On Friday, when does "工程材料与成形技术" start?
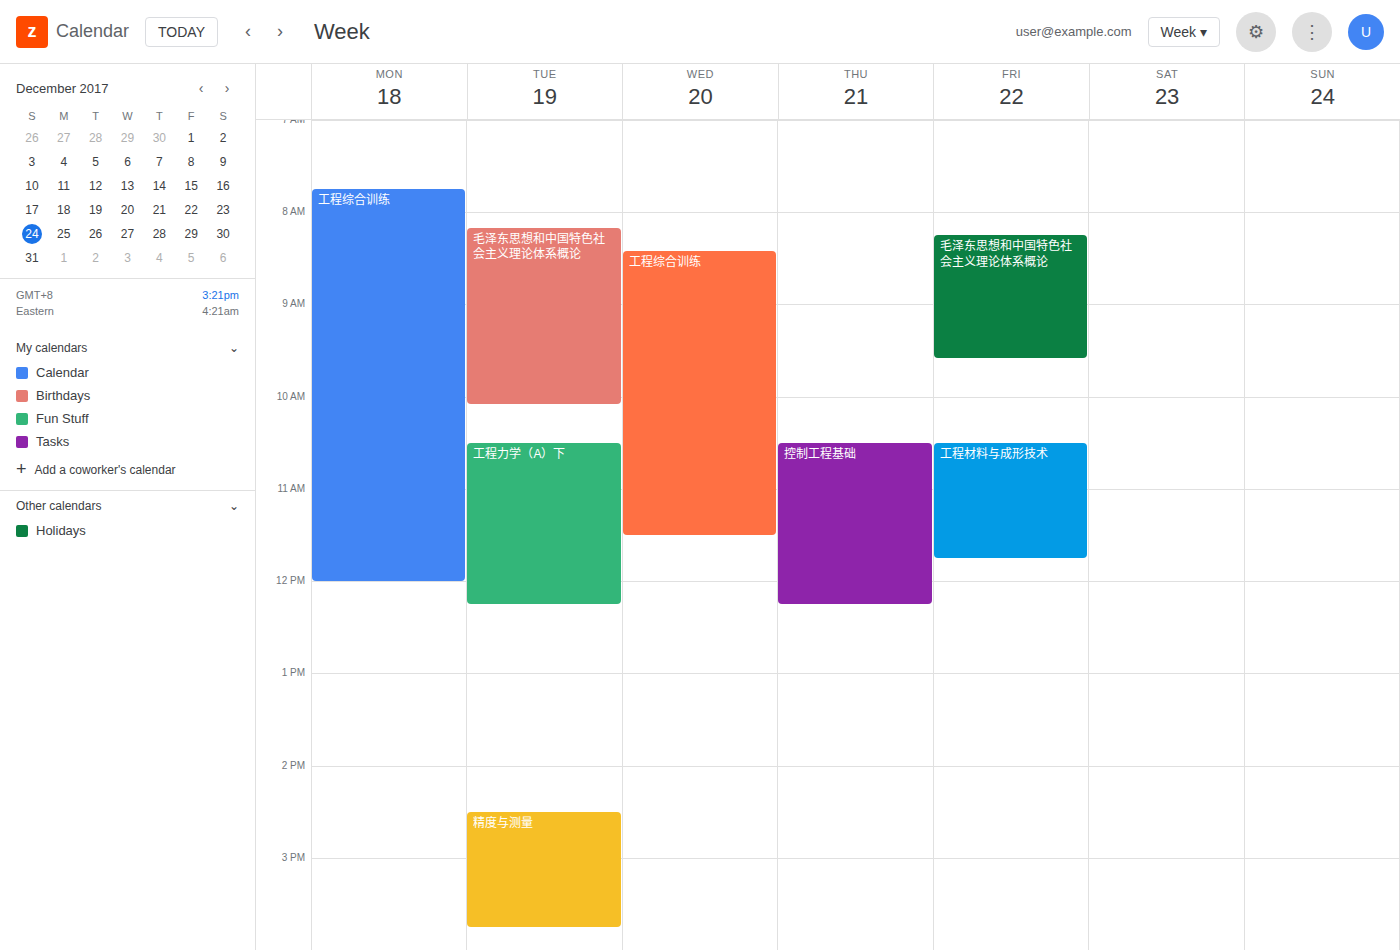
10:30 AM